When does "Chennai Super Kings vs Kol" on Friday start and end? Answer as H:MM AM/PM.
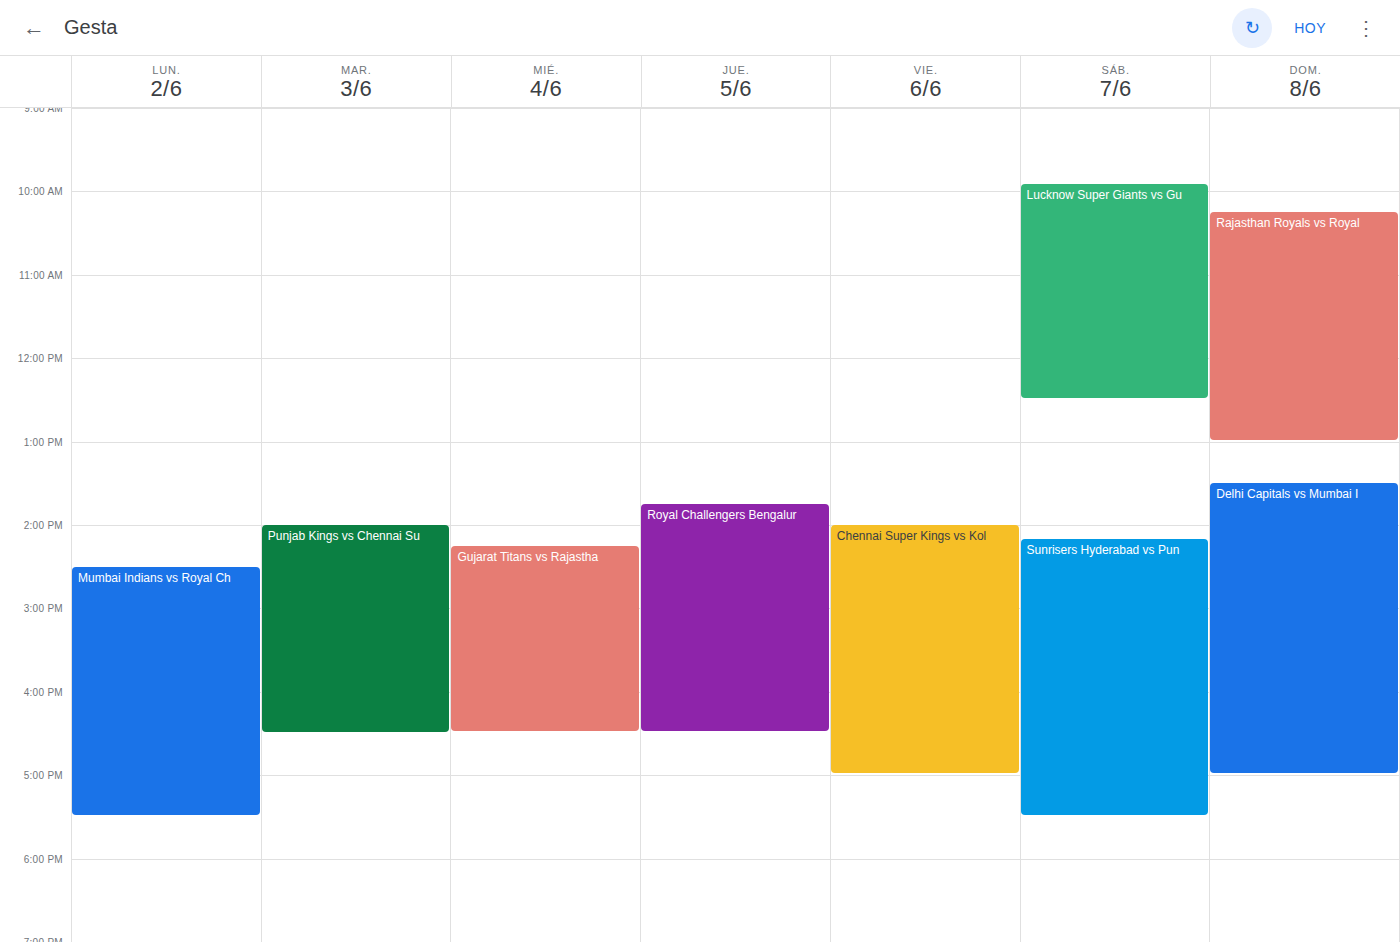
2:00 PM to 5:00 PM